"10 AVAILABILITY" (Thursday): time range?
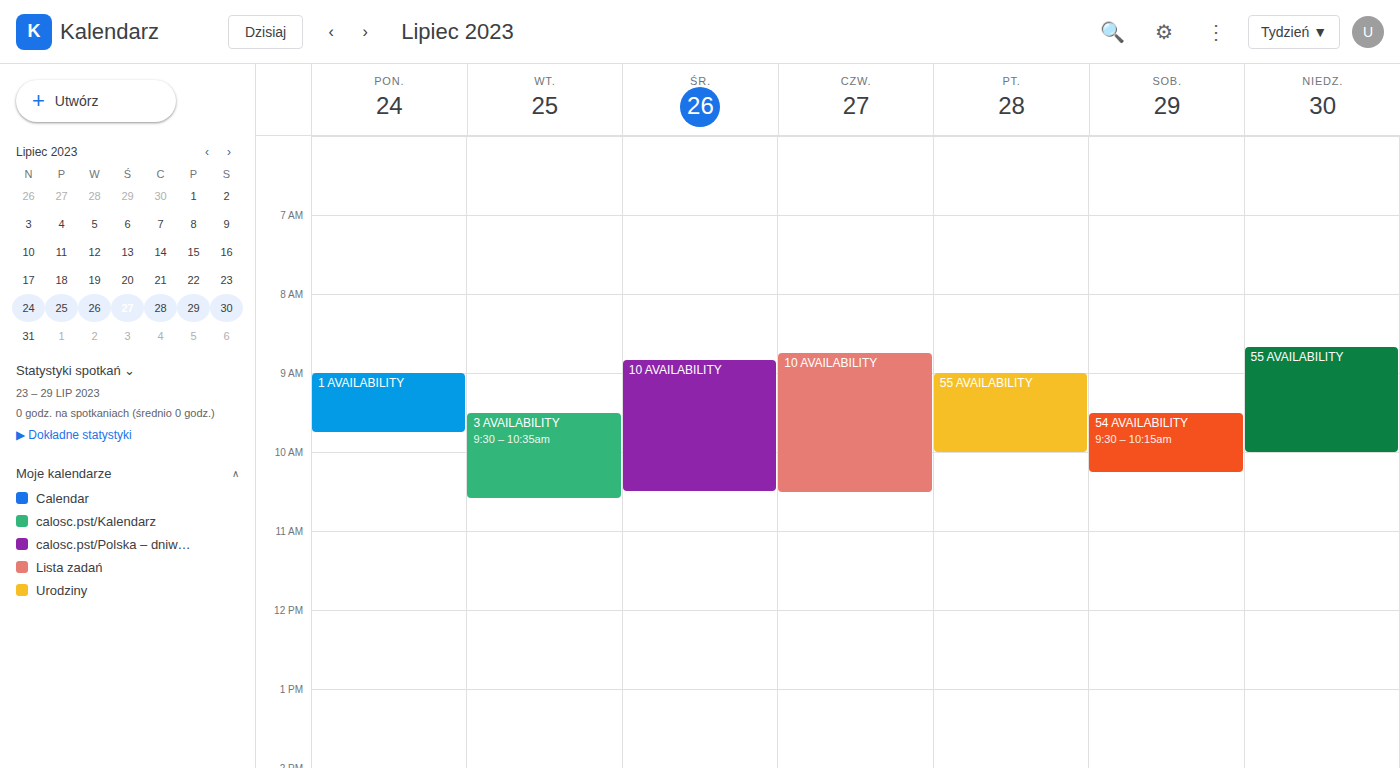
8:45 AM to 10:30 AM